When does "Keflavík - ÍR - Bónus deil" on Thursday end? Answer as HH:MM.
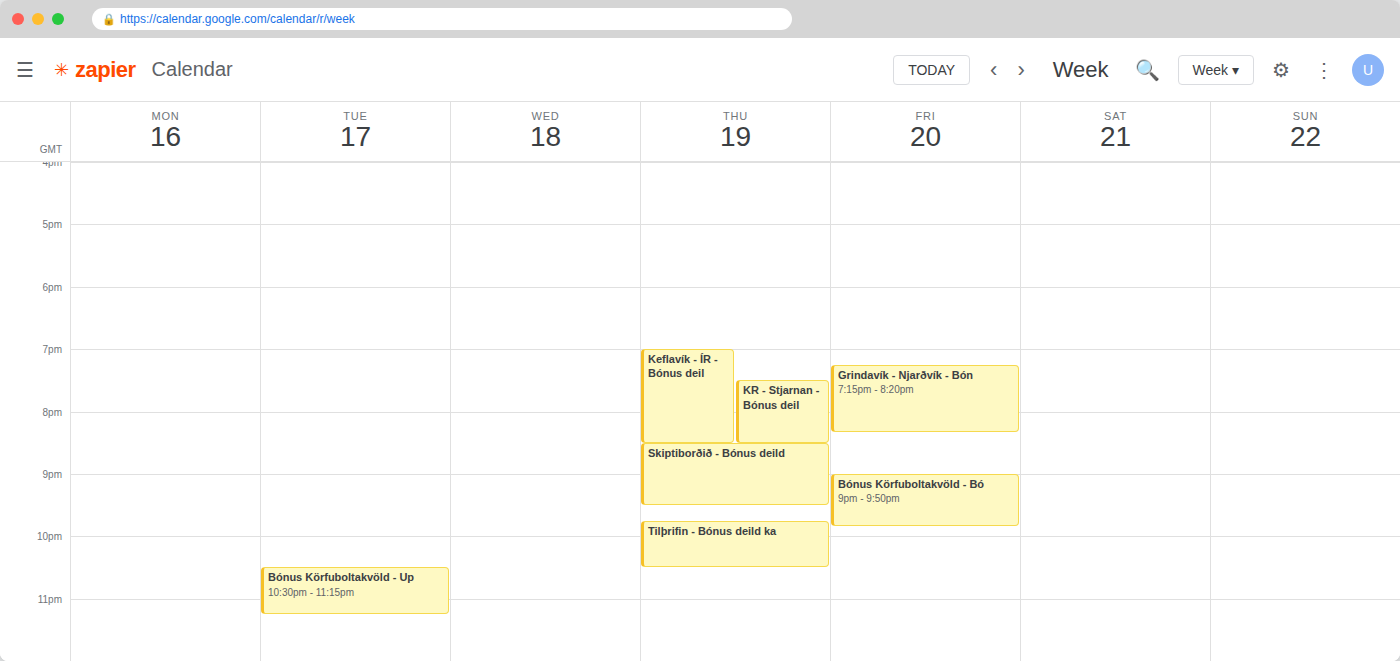
20:30